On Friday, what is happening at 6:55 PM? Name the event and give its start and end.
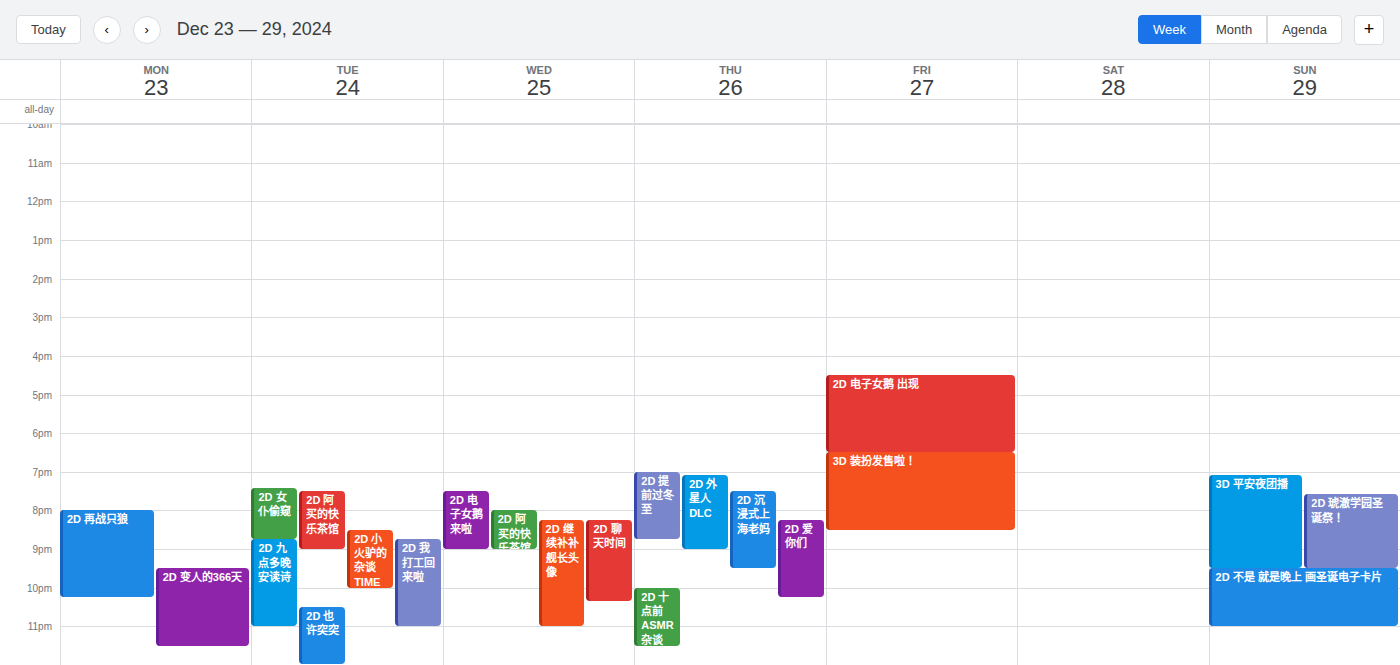
"3D 装扮发售啦！", 6:30 PM to 8:30 PM